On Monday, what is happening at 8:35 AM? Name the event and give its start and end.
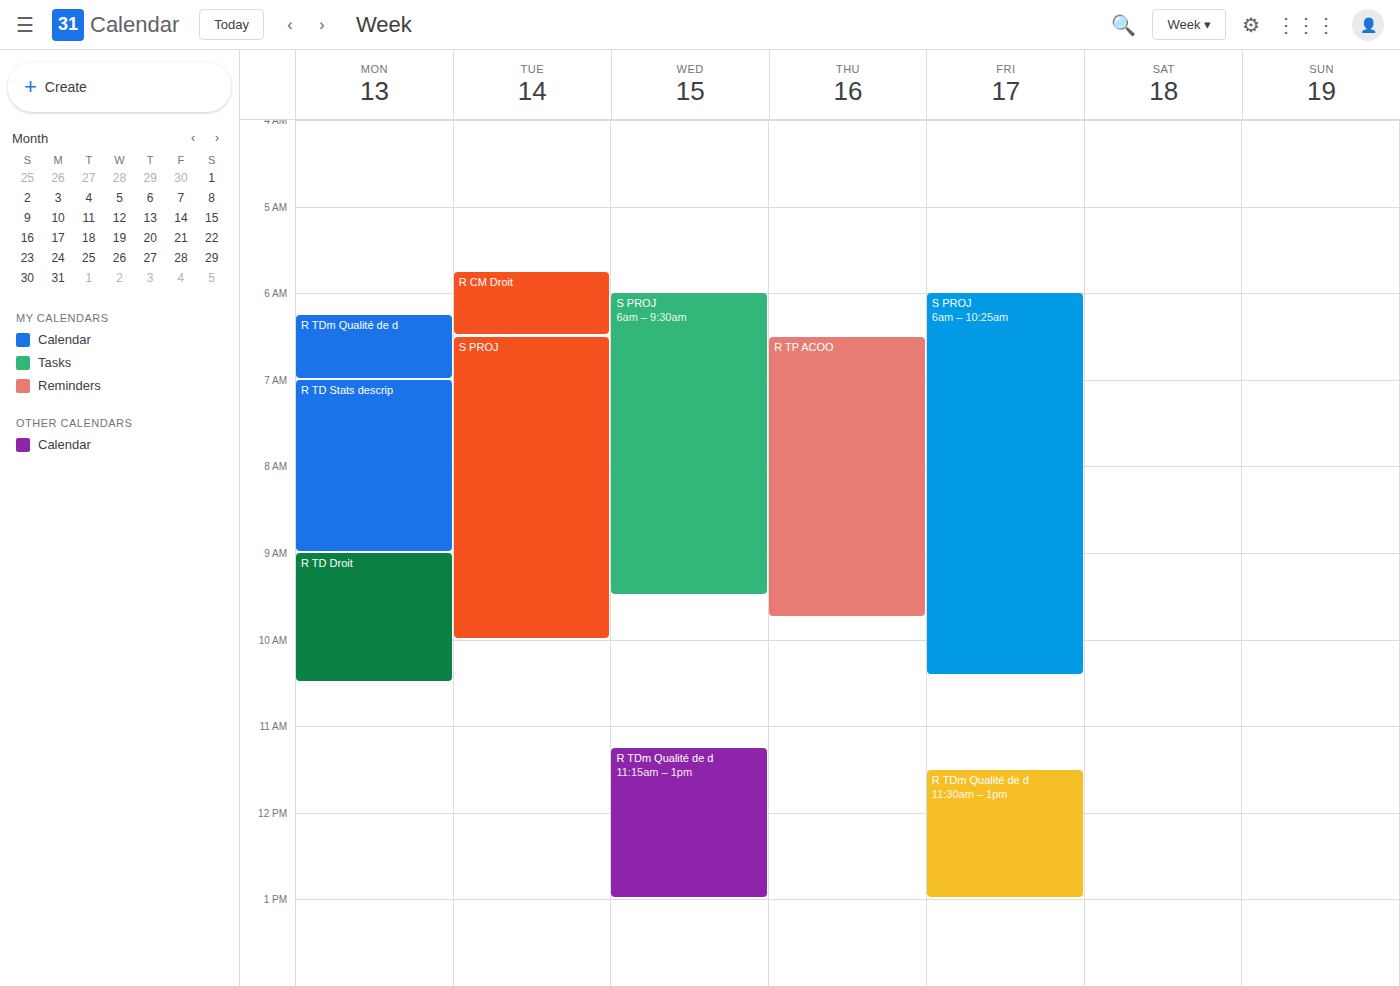
"R TD Stats descrip", 7:00 AM to 9:00 AM